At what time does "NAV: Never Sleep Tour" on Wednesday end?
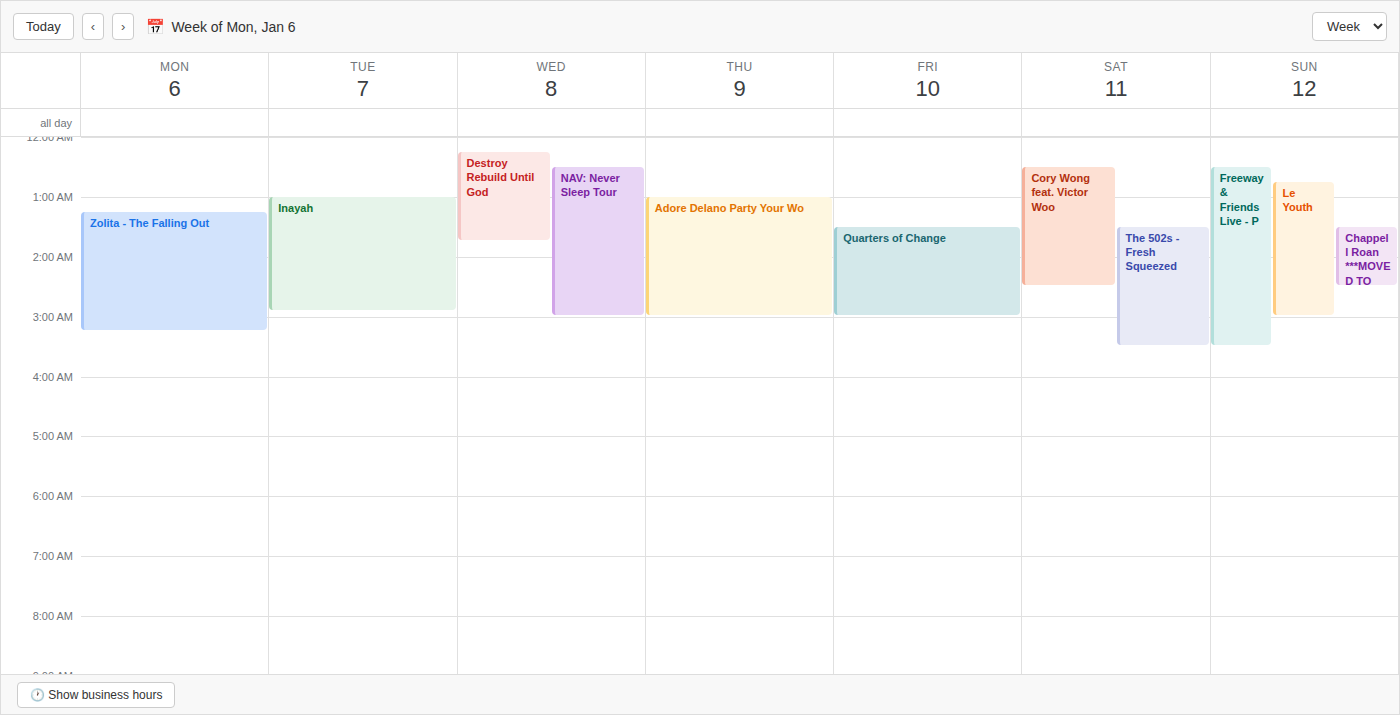
3:00 AM